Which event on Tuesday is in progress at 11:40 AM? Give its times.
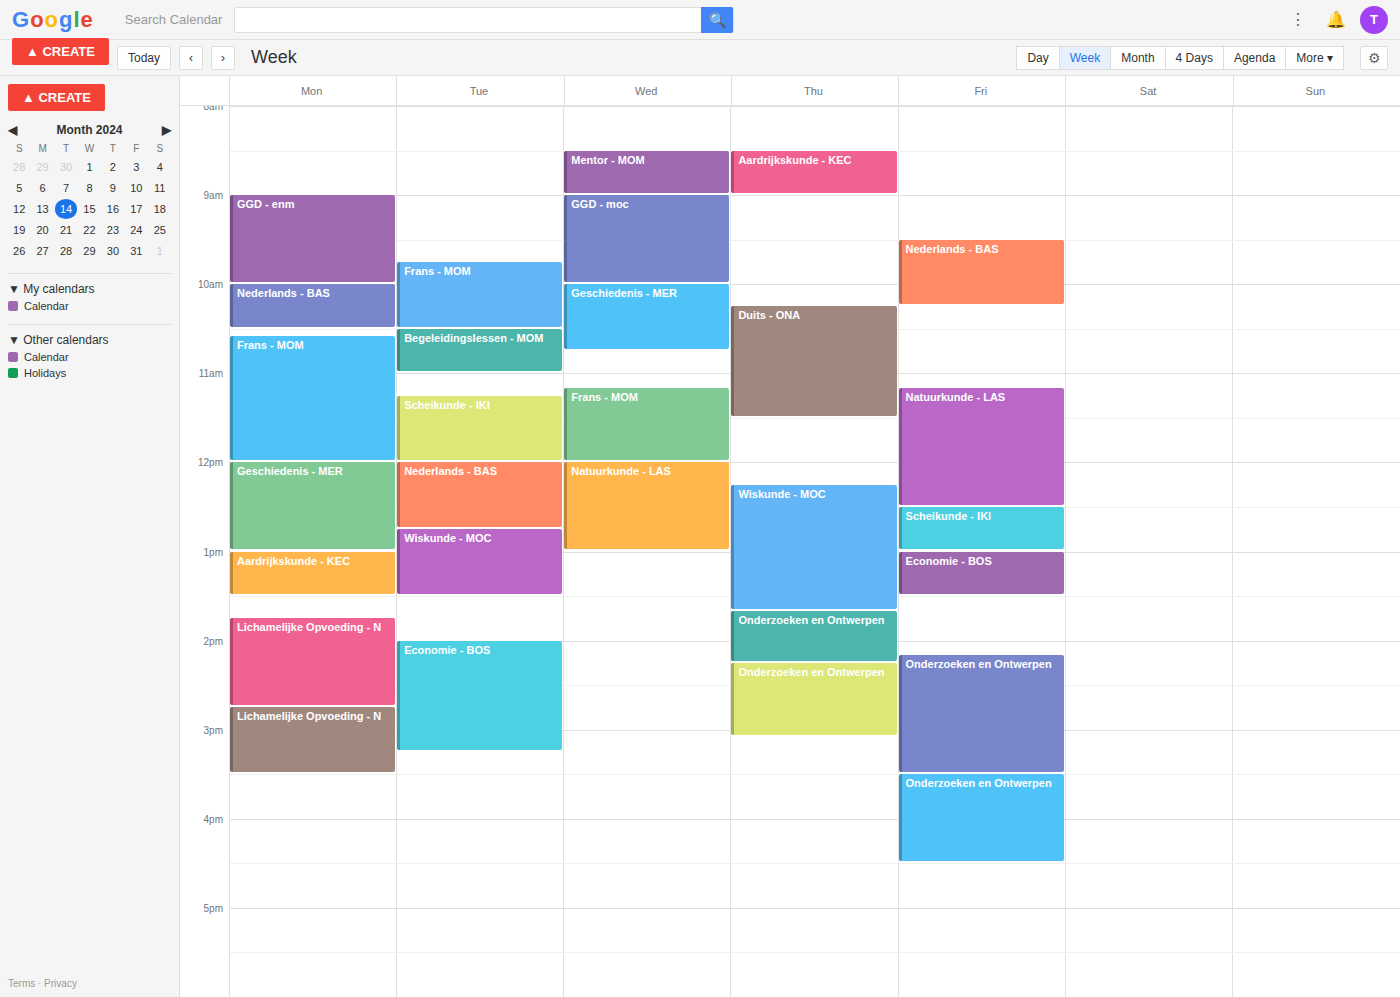
"Scheikunde - IKI", 11:15 AM to 12:00 PM